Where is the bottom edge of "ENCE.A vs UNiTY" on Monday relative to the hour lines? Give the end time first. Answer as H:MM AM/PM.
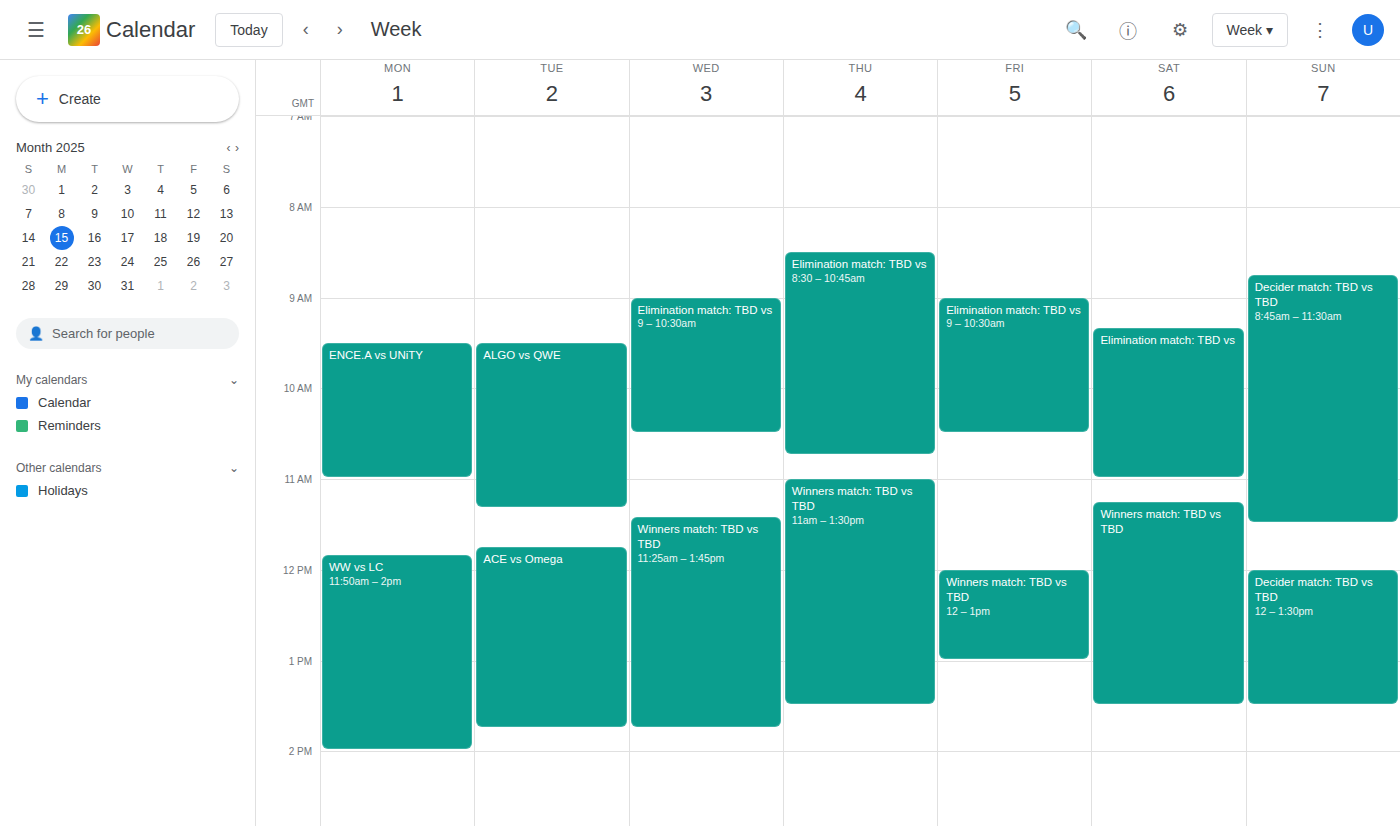
11:00 AM -- exactly on the 11 AM line.